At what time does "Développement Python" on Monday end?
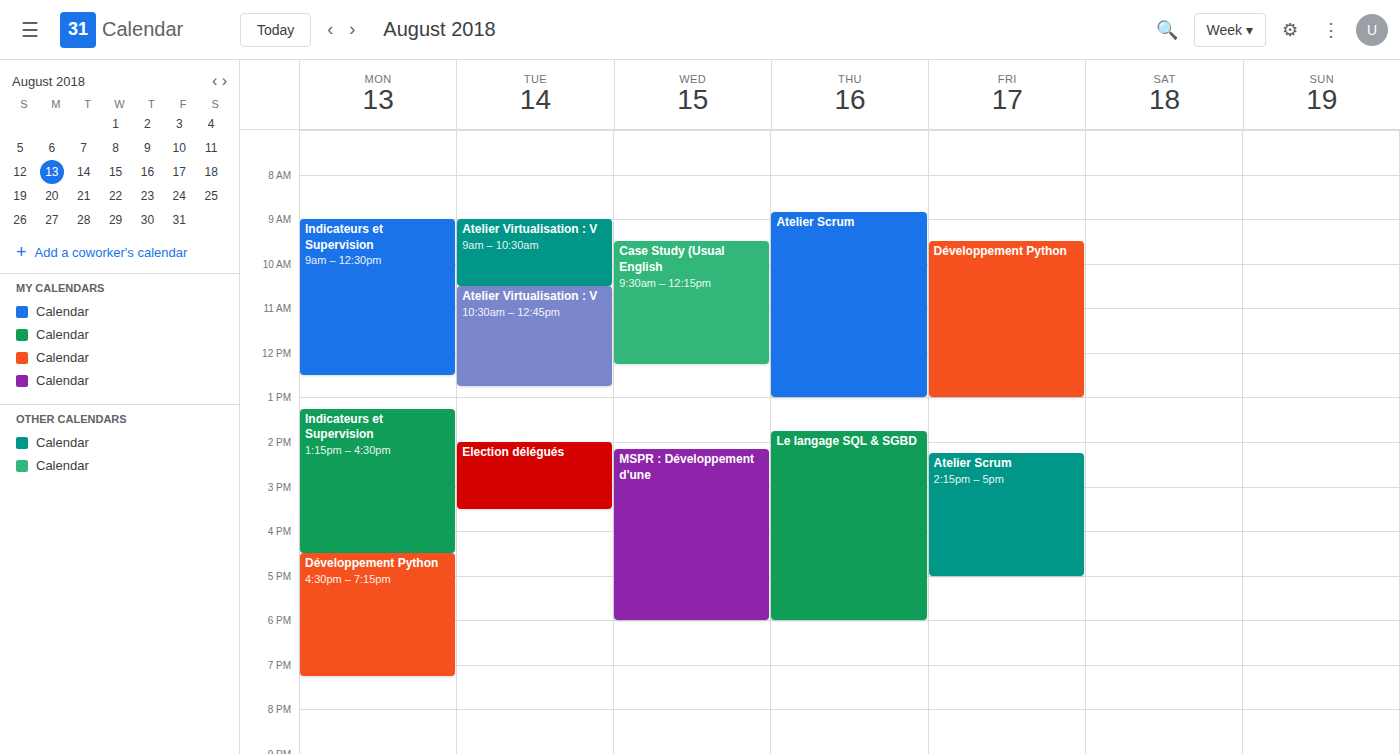
7:15 PM